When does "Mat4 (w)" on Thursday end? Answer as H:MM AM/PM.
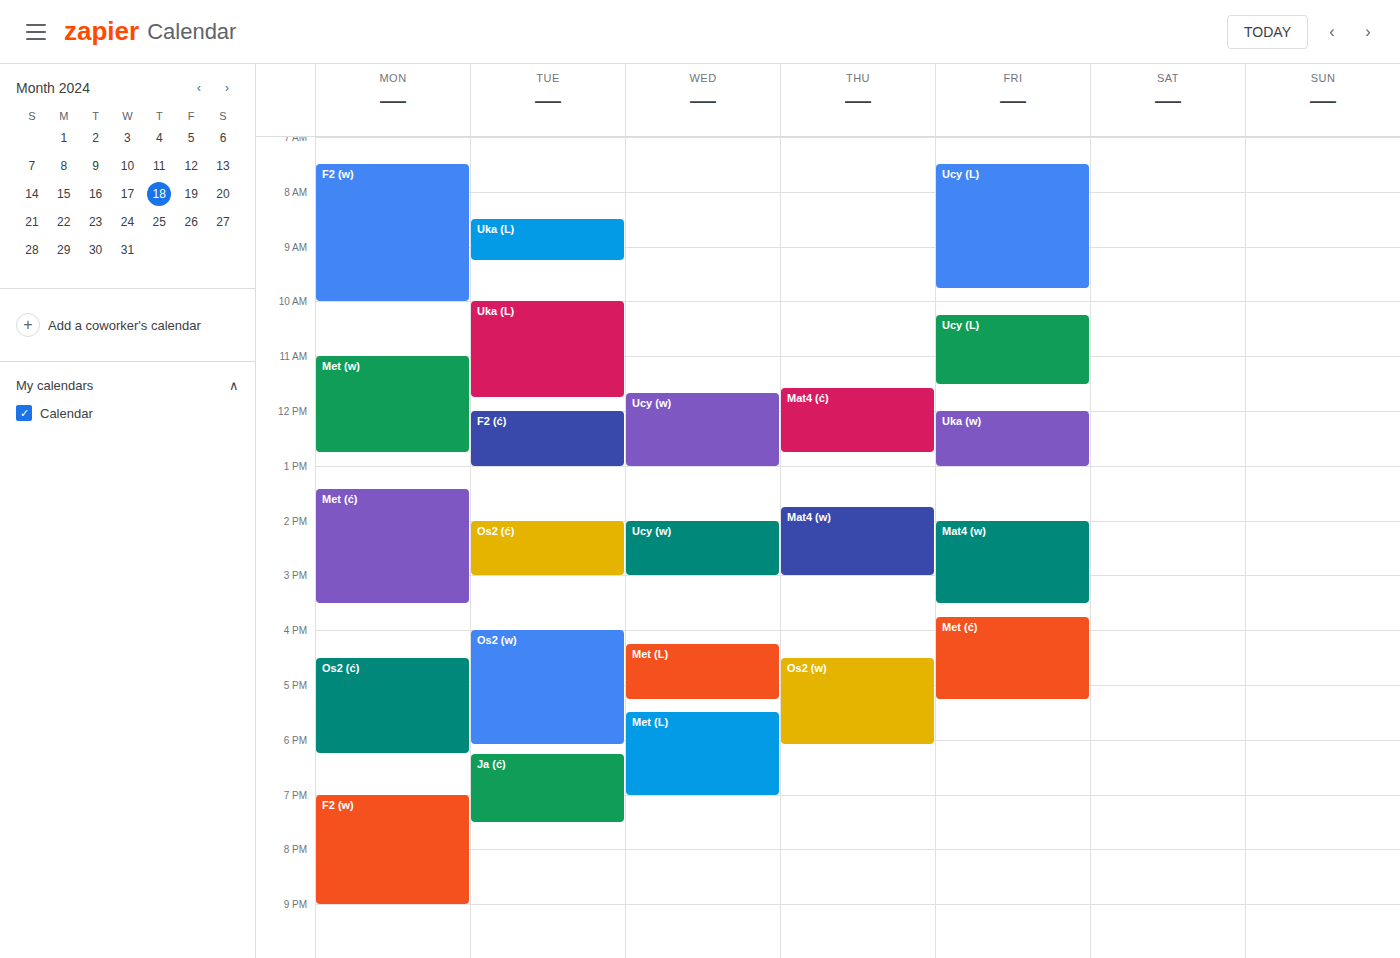
3:00 PM